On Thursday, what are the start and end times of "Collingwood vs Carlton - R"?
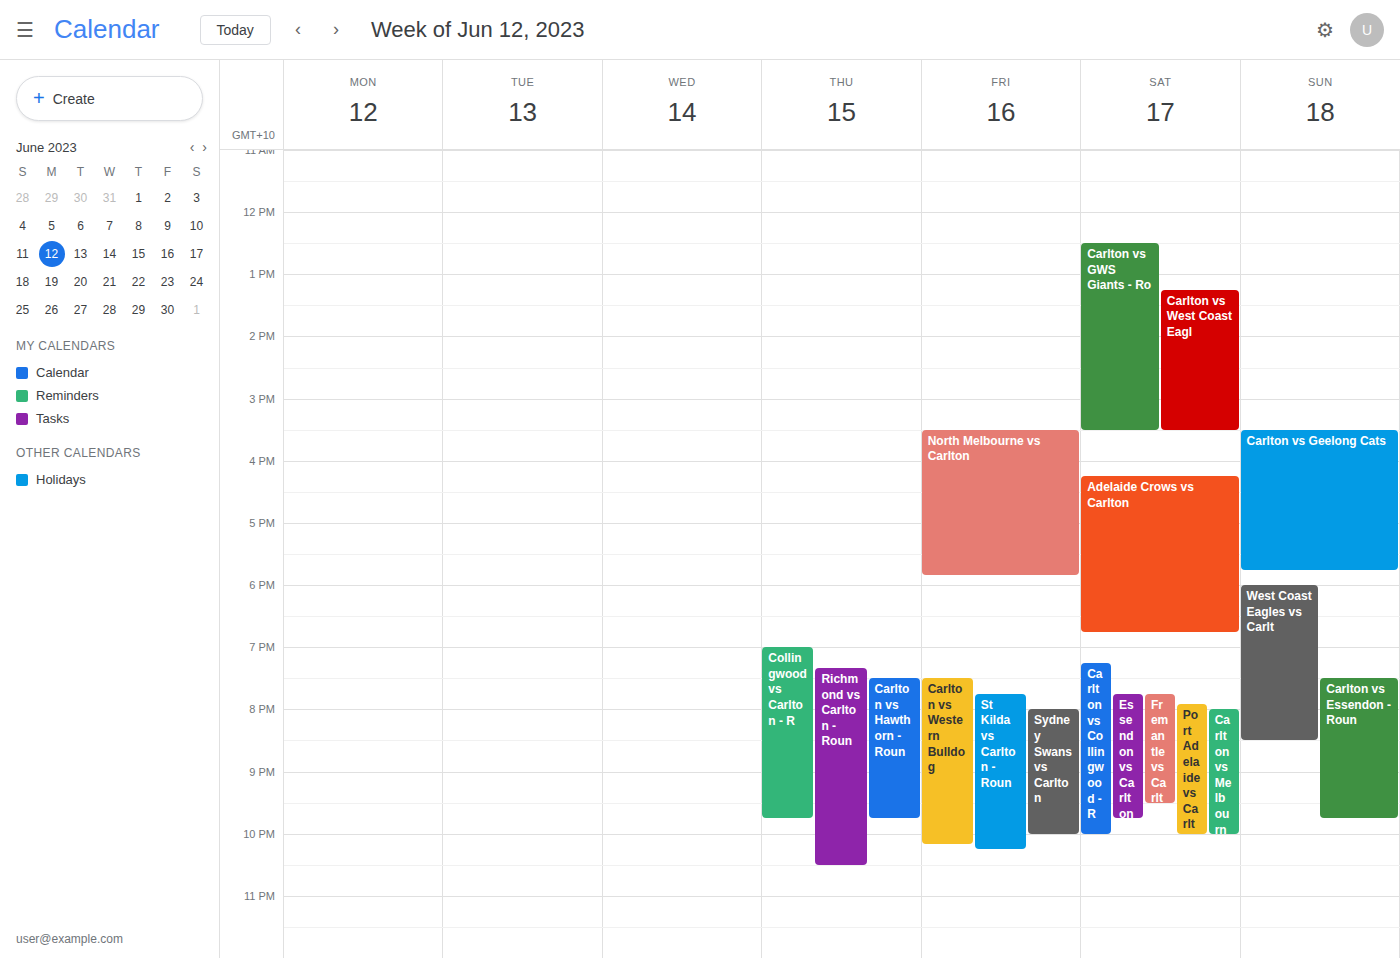
19:00 to 21:45